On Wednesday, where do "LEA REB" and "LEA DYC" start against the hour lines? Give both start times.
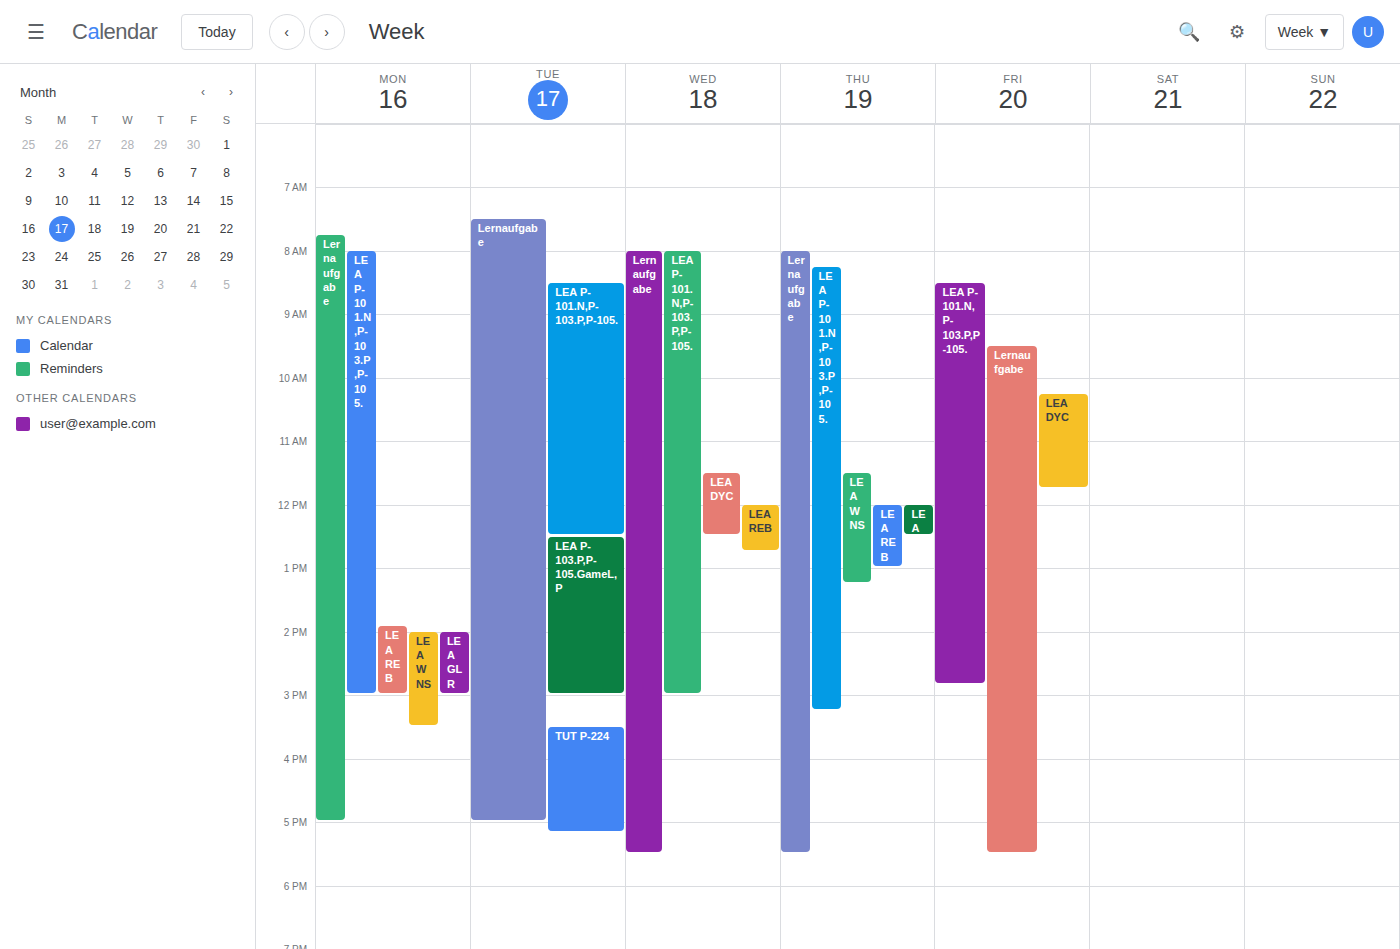
"LEA REB": 12:00 PM, exactly on the 12 PM line. "LEA DYC": 11:30 AM, halfway between the 11 AM and 12 PM lines.